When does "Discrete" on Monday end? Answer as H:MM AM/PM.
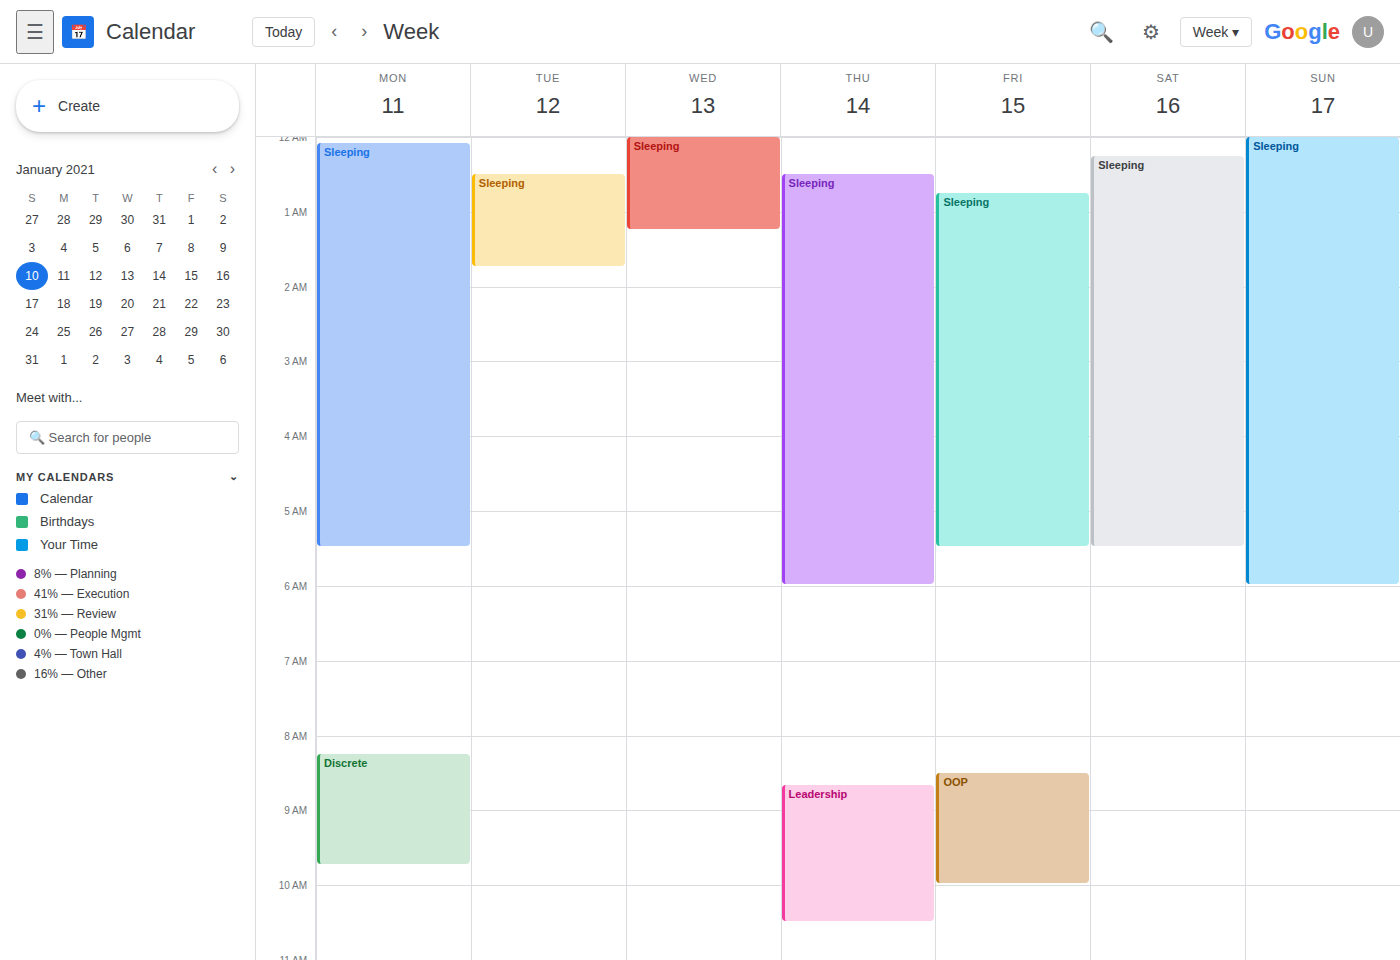
9:45 AM